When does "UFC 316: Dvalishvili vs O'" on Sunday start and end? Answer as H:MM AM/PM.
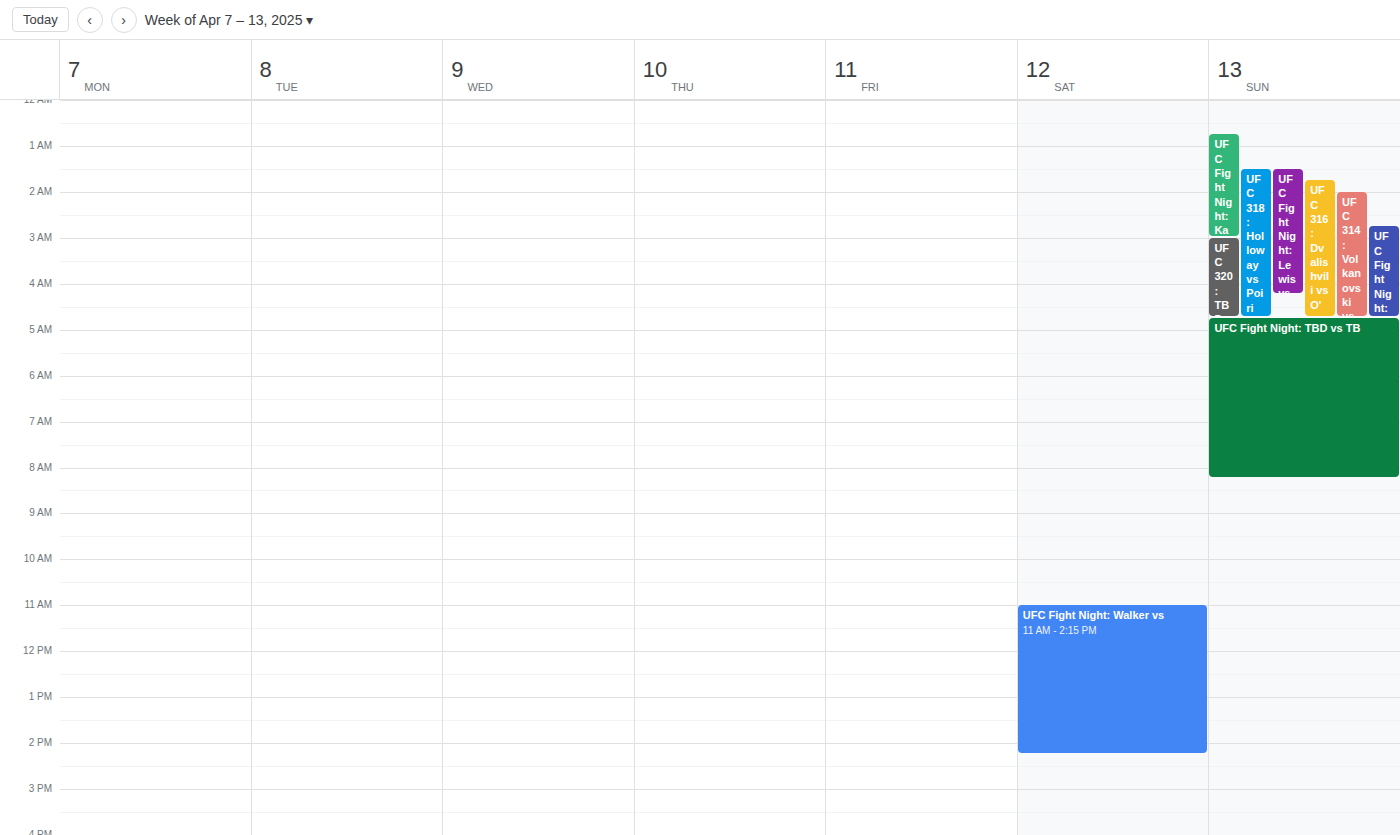
1:45 AM to 4:45 AM